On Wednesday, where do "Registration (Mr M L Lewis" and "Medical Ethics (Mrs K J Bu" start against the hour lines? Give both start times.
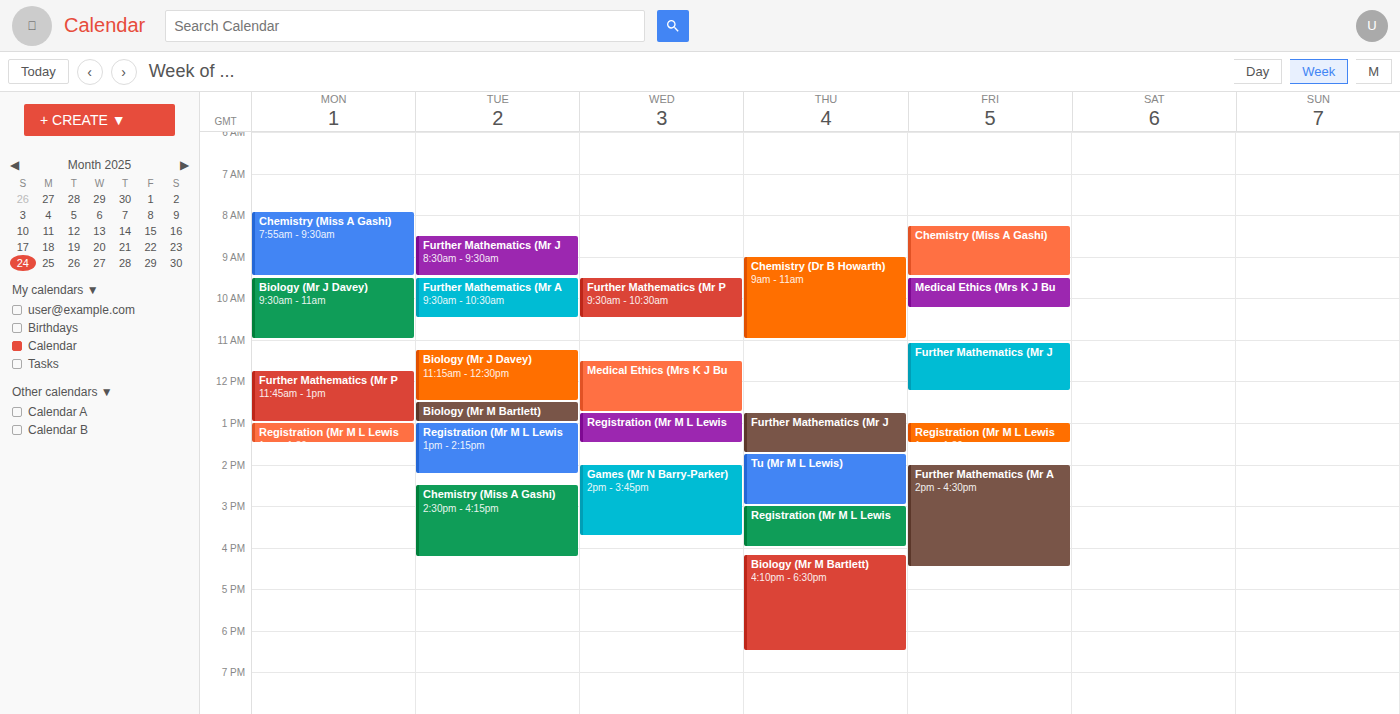
"Registration (Mr M L Lewis": 12:45, neither: three quarters of the way from the 12:00 line to the 13:00 line. "Medical Ethics (Mrs K J Bu": 11:30, halfway between the 11:00 and 12:00 lines.